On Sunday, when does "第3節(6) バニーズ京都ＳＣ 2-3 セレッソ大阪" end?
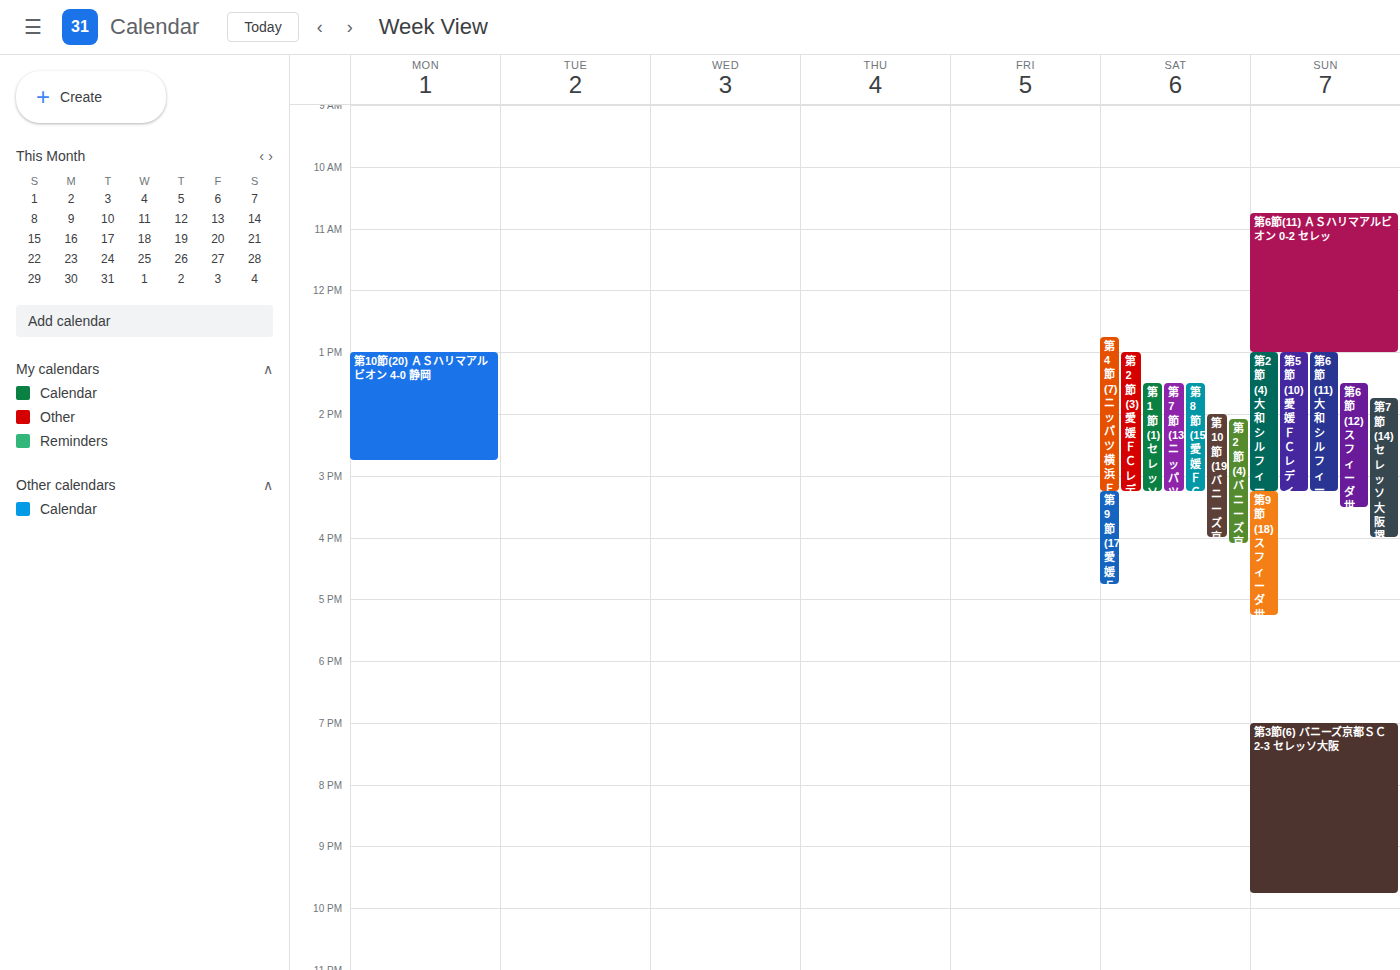
9:45 PM